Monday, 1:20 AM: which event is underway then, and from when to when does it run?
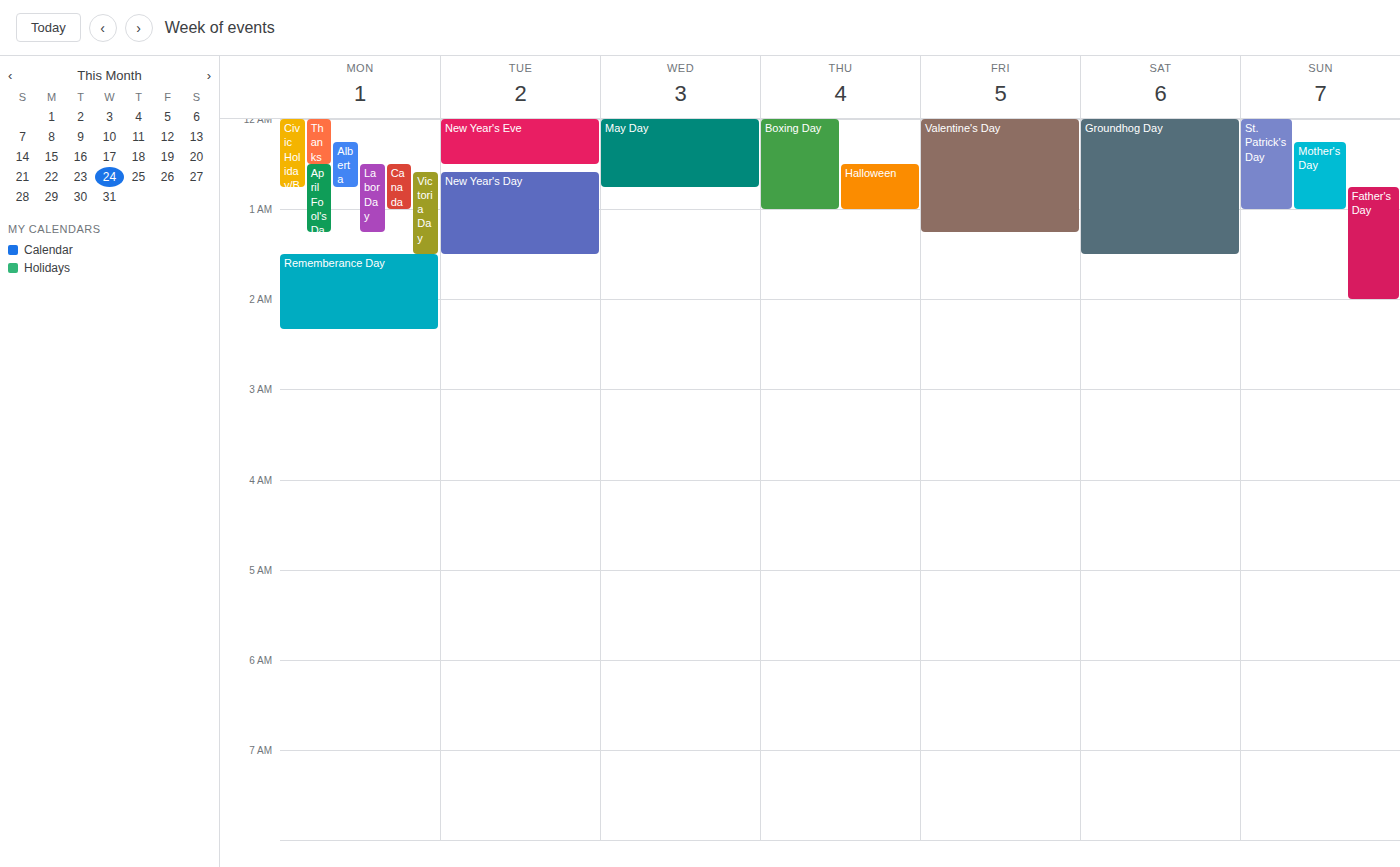
"Victoria Day", 12:35 AM to 1:30 AM